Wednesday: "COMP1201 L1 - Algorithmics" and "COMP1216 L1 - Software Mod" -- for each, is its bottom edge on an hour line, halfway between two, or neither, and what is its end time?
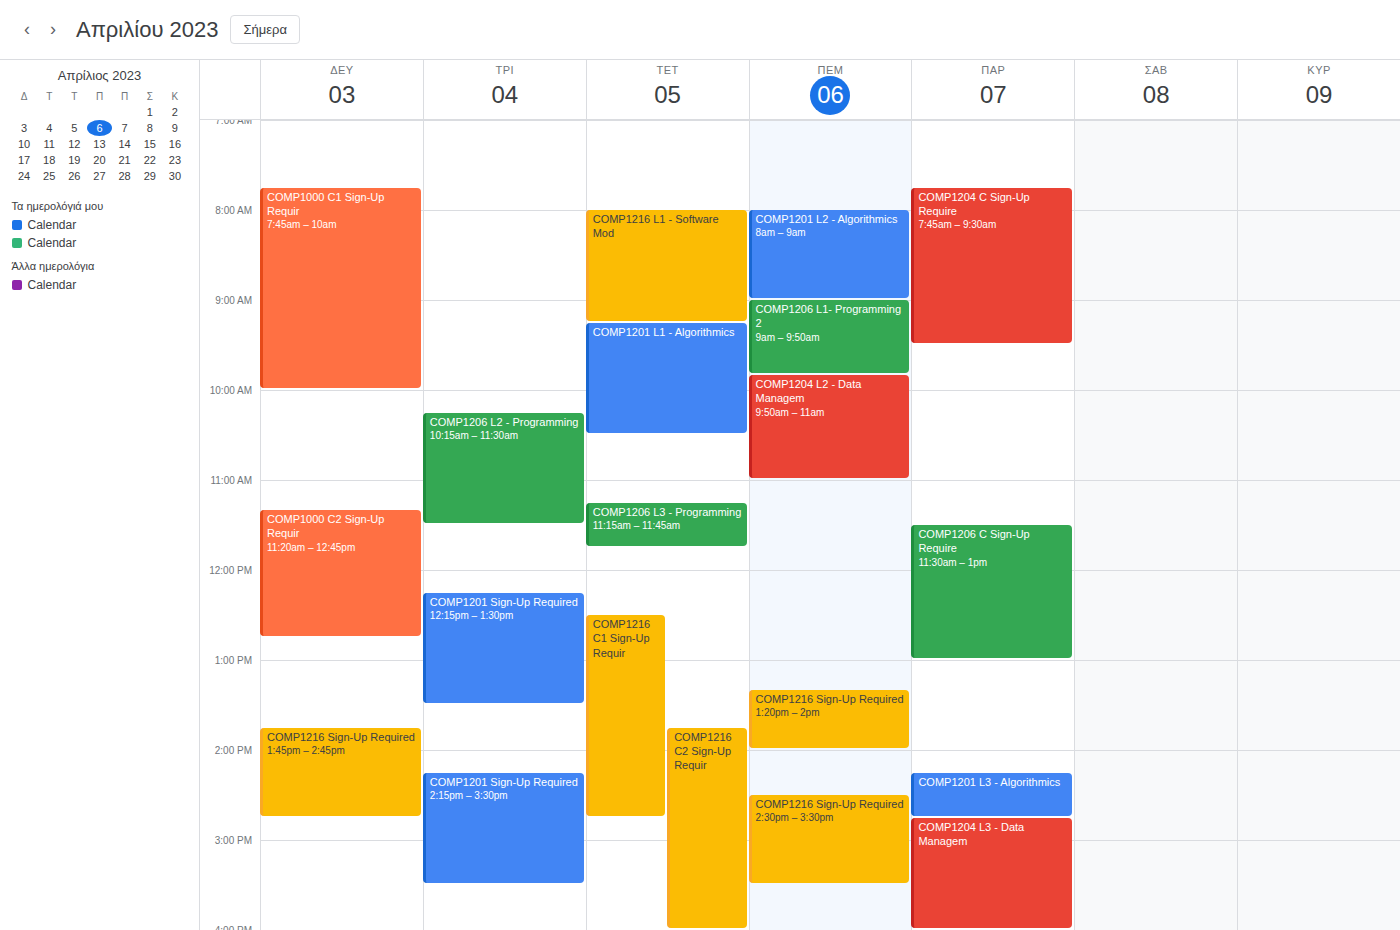
"COMP1201 L1 - Algorithmics": 10:30 AM, halfway between the 10 AM and 11 AM lines. "COMP1216 L1 - Software Mod": 9:15 AM, neither: a quarter of the way from the 9 AM line to the 10 AM line.